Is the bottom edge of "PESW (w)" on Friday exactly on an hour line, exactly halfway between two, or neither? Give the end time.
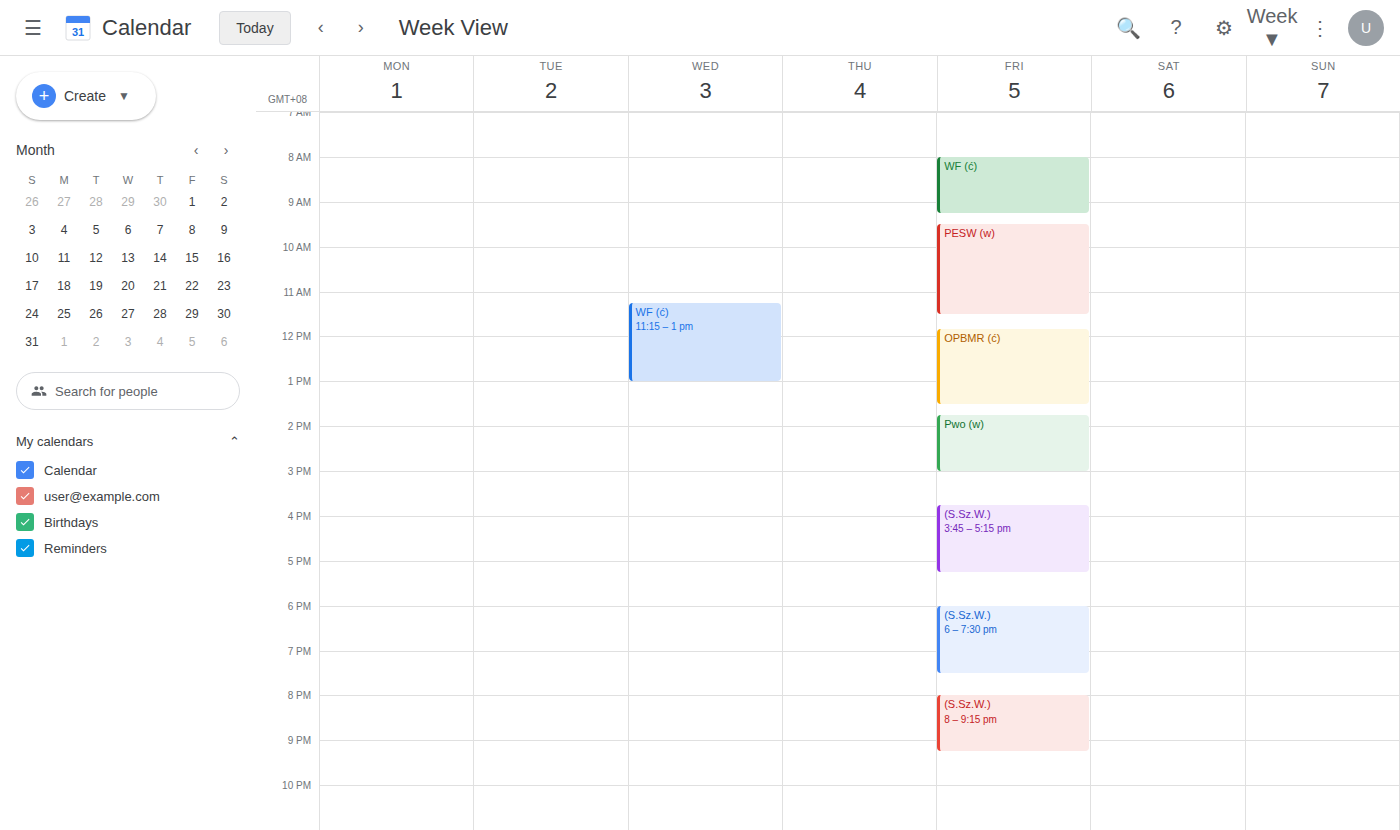
11:30 AM -- halfway between the 11 AM and 12 PM lines.